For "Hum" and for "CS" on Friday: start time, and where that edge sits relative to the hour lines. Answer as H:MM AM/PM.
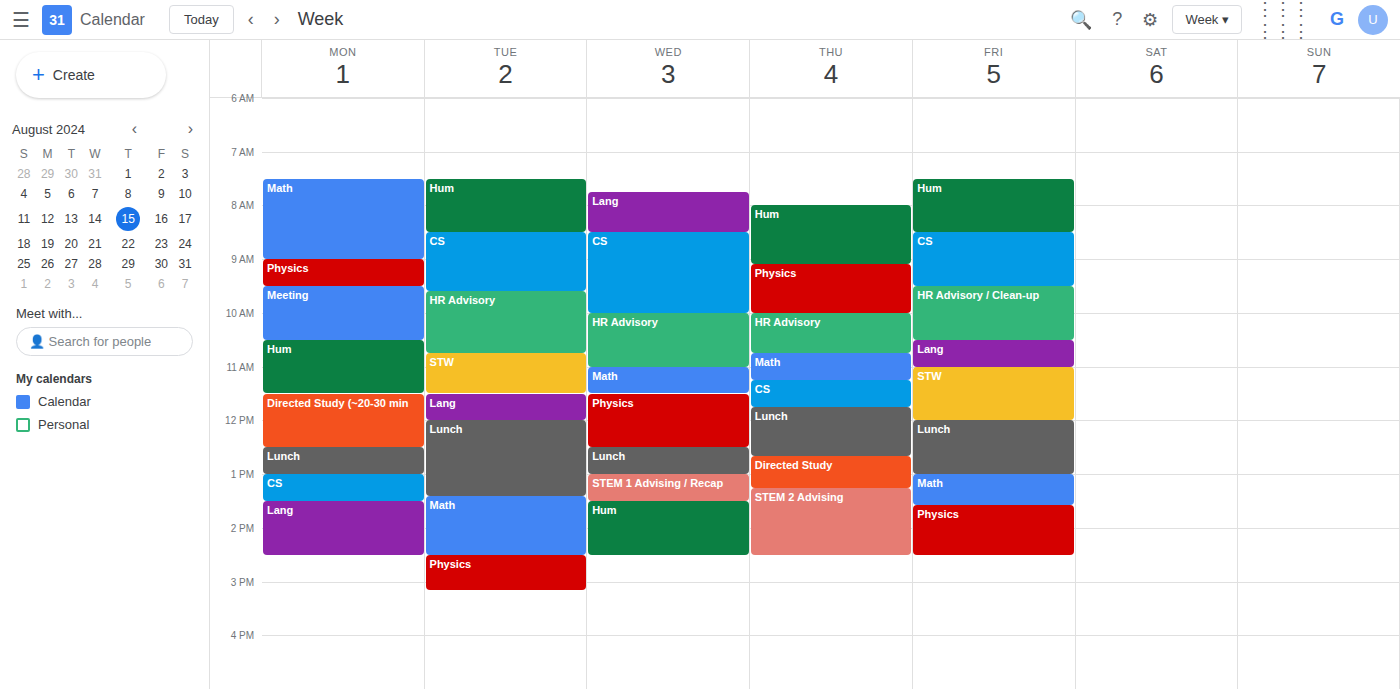
"Hum": 7:30 AM, halfway between the 7 AM and 8 AM lines. "CS": 8:30 AM, halfway between the 8 AM and 9 AM lines.